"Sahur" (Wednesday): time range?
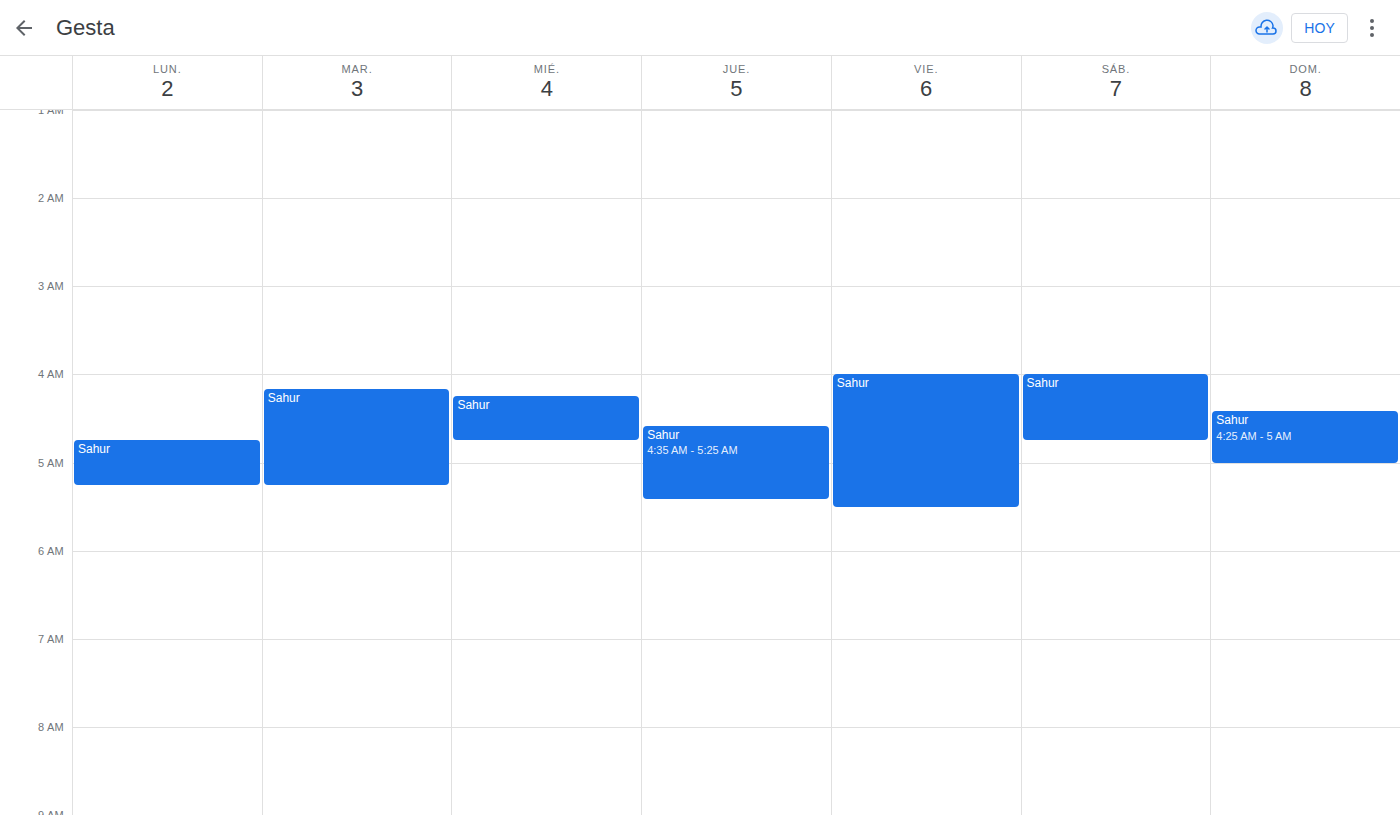
4:15 AM to 4:45 AM